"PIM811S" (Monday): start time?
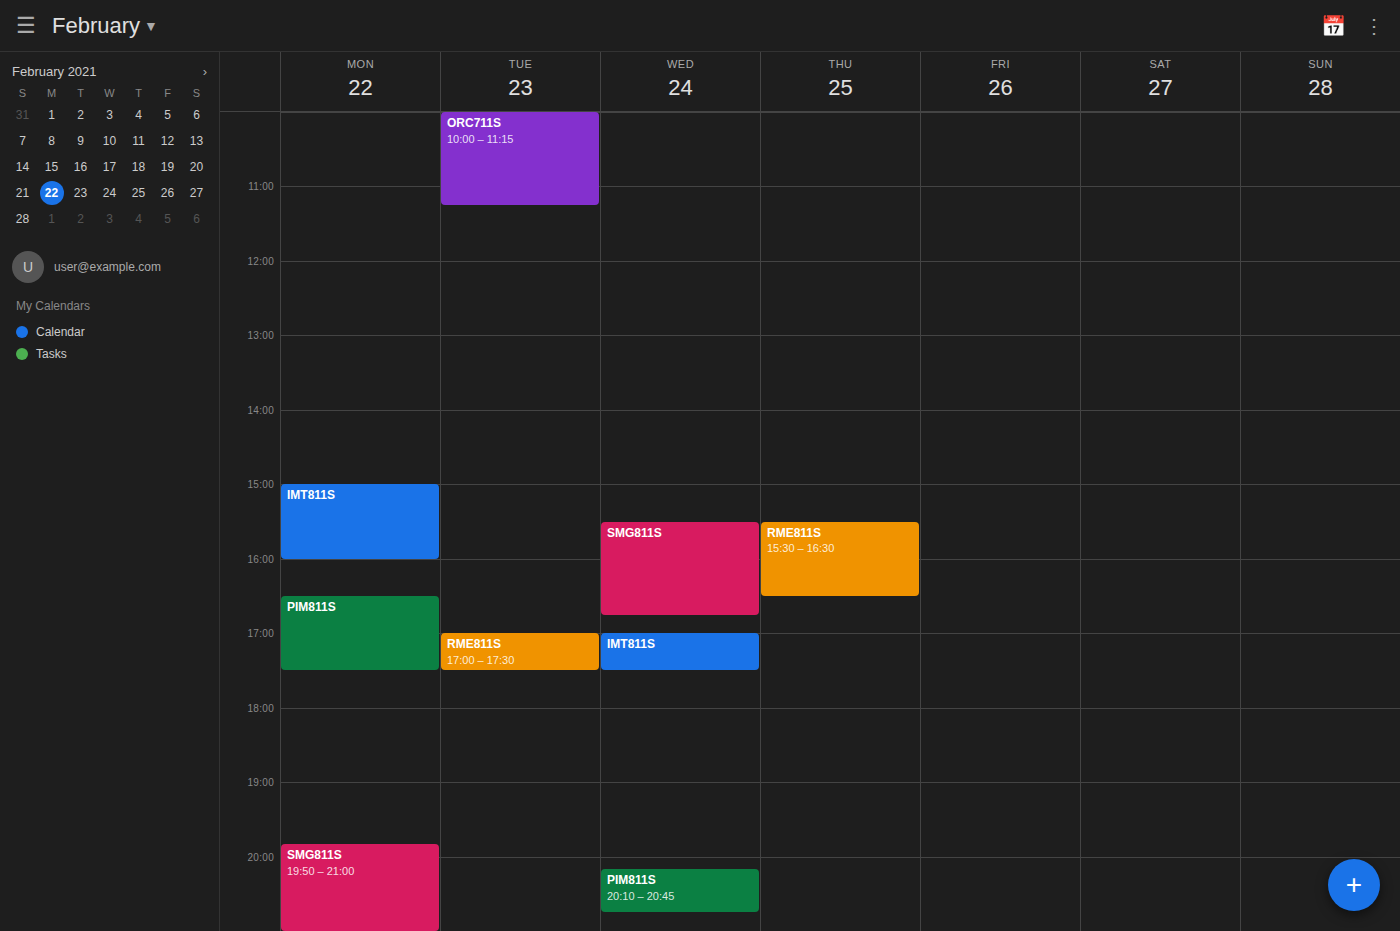
4:30 PM